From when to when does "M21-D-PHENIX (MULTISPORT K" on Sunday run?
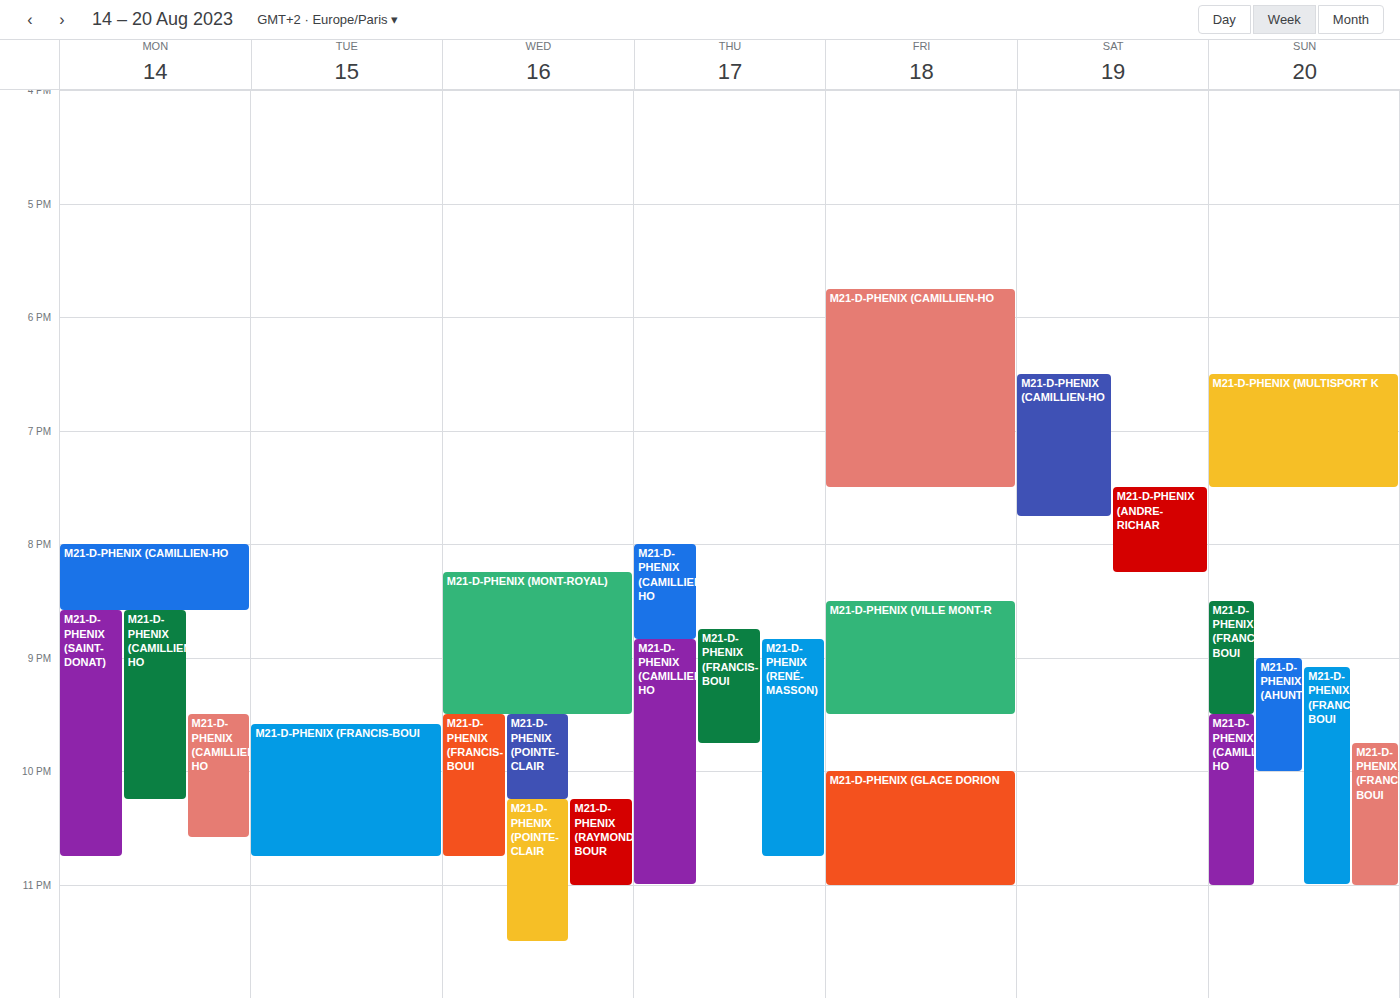
6:30 PM to 7:30 PM